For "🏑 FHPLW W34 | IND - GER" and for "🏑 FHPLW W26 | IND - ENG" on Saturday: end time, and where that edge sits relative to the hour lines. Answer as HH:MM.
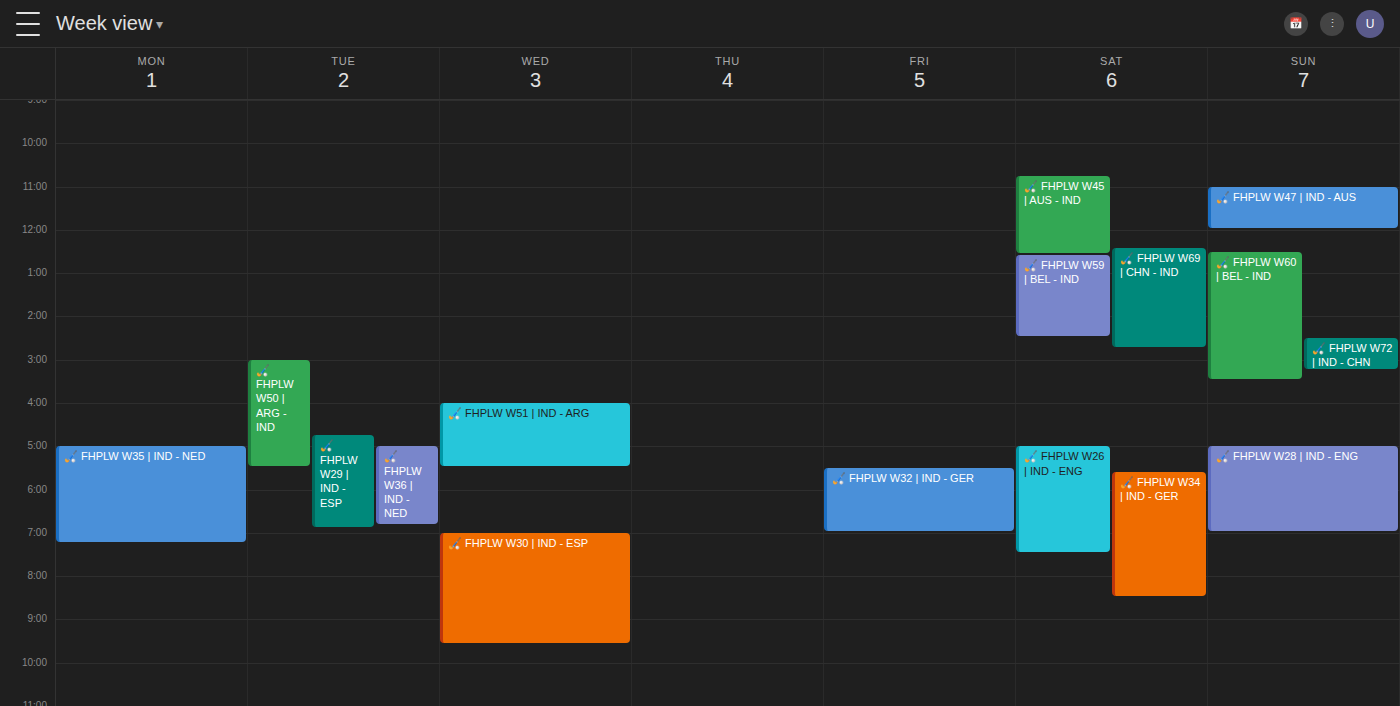
"🏑 FHPLW W34 | IND - GER": 20:30, halfway between the 20:00 and 21:00 lines. "🏑 FHPLW W26 | IND - ENG": 19:30, halfway between the 19:00 and 20:00 lines.